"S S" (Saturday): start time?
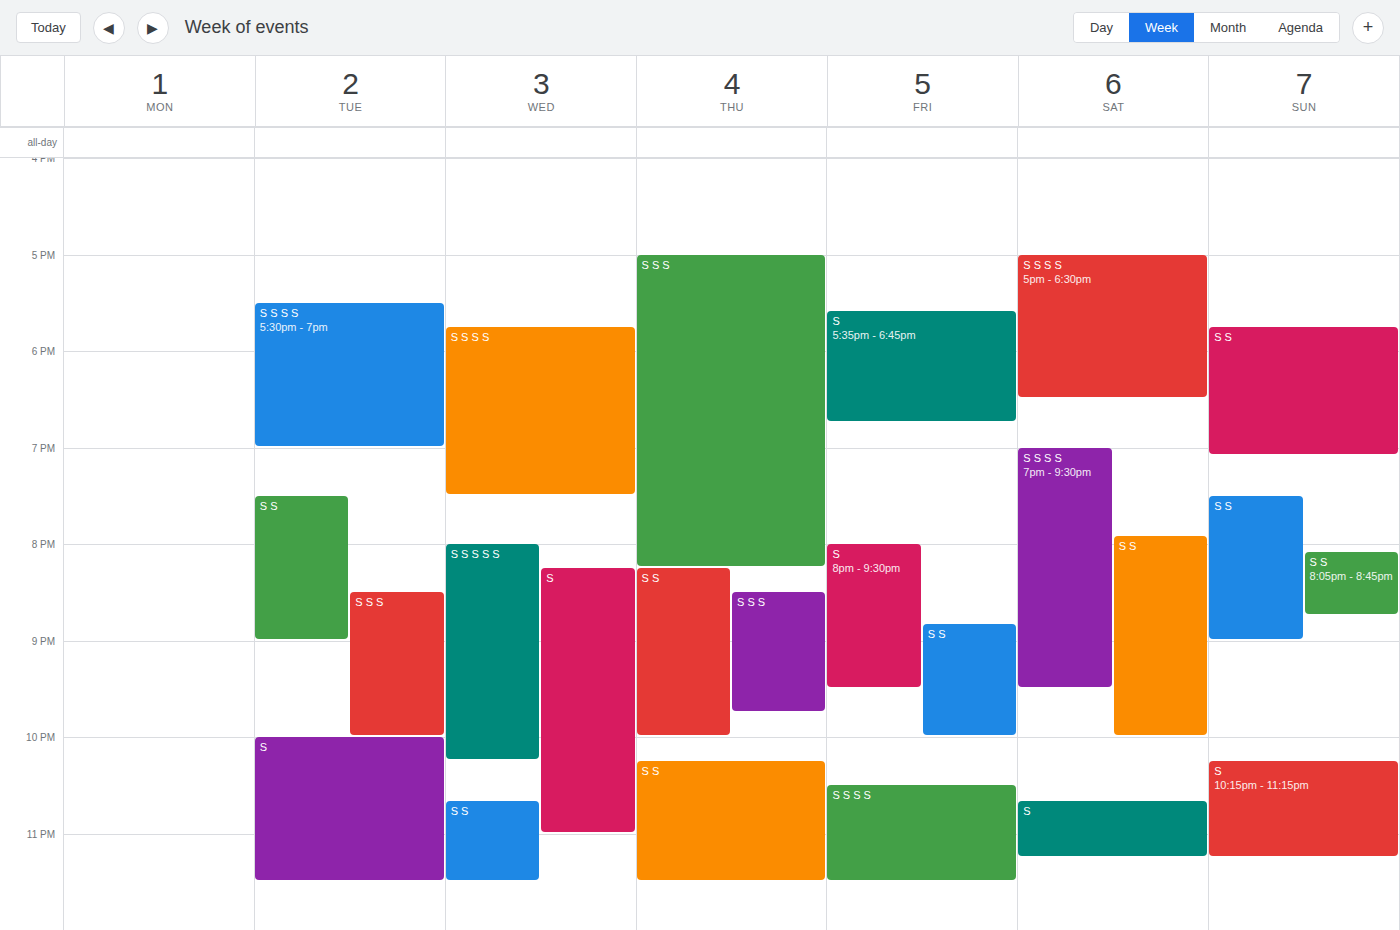
7:55 PM